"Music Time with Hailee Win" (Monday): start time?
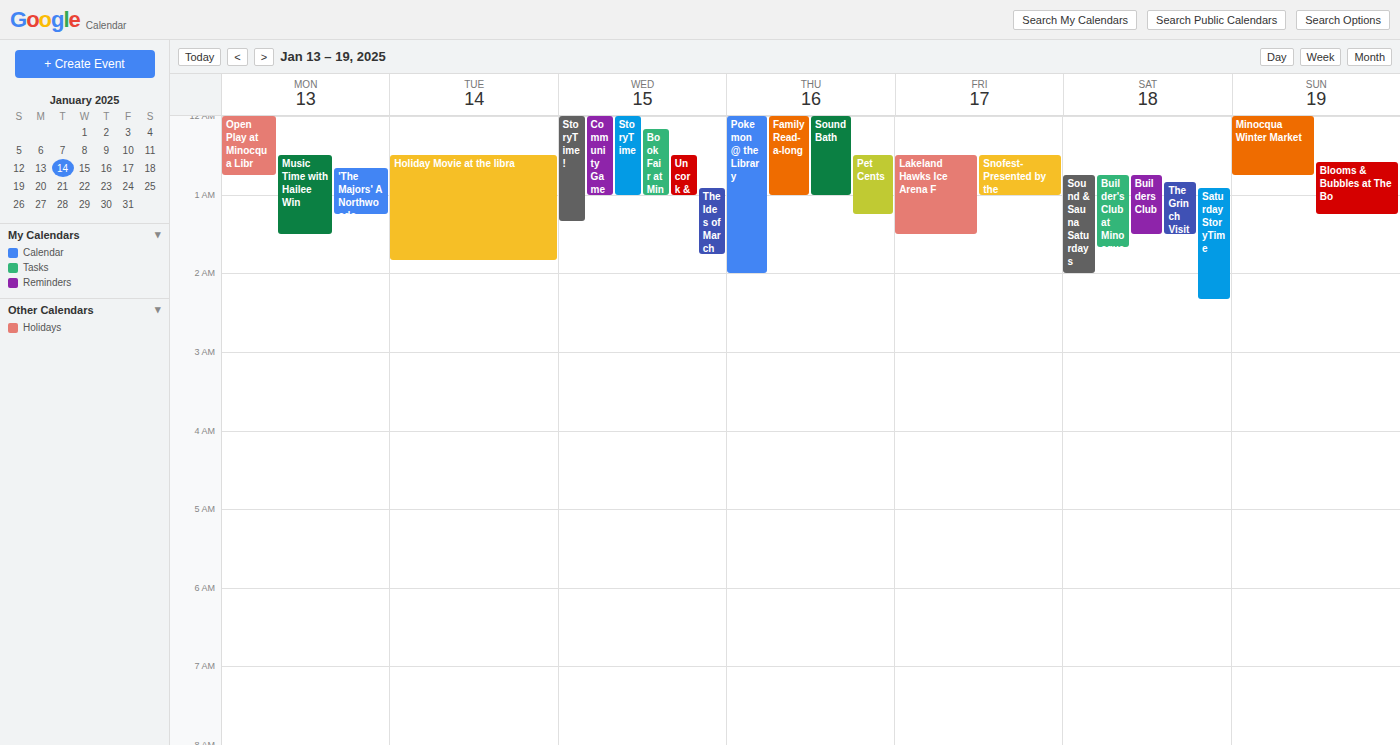
12:30 AM